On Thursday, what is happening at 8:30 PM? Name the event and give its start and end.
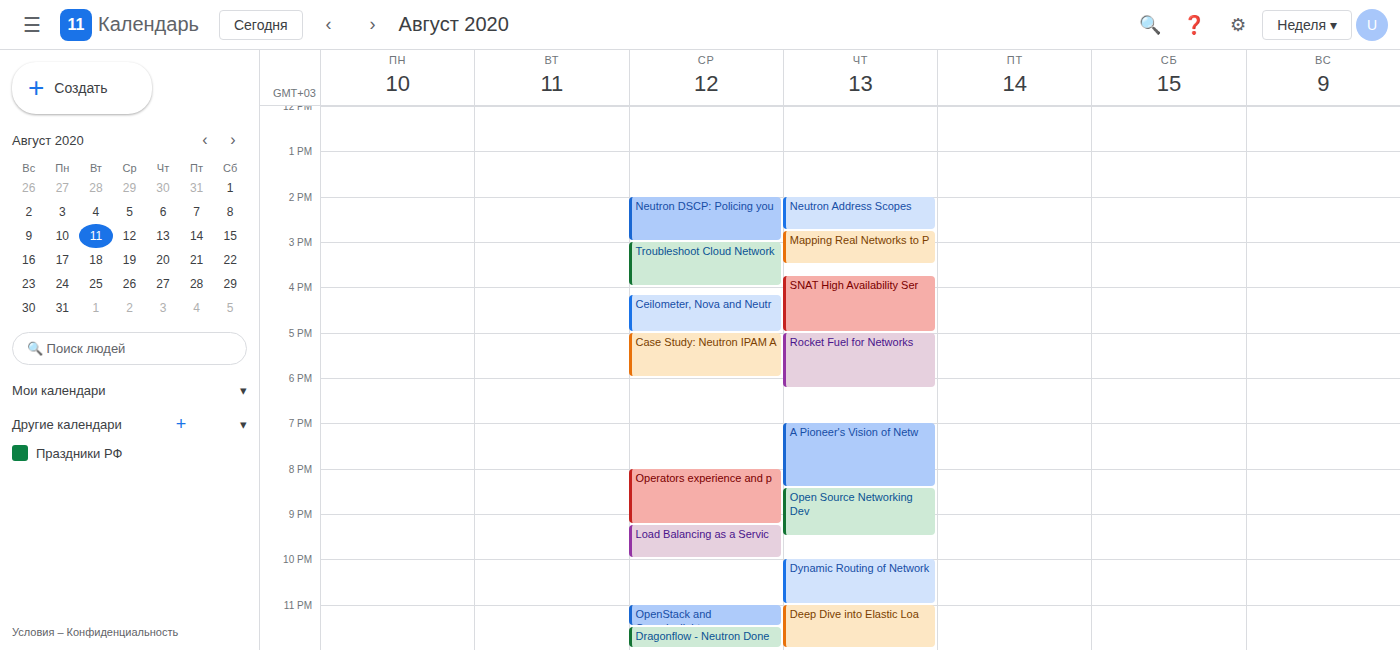
"Open Source Networking Dev", 8:25 PM to 9:30 PM